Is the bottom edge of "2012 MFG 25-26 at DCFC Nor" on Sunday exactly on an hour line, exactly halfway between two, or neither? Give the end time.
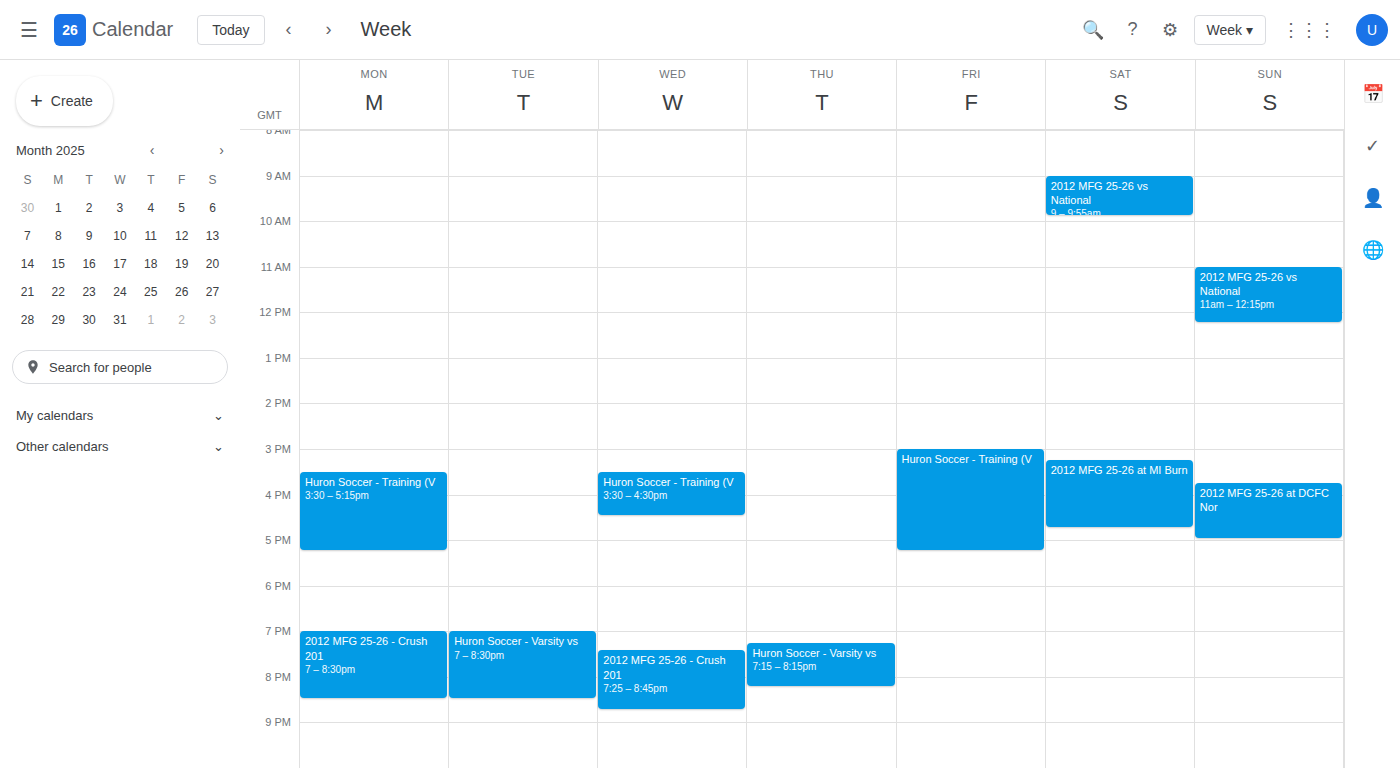
5:00 PM -- exactly on the 5 PM line.